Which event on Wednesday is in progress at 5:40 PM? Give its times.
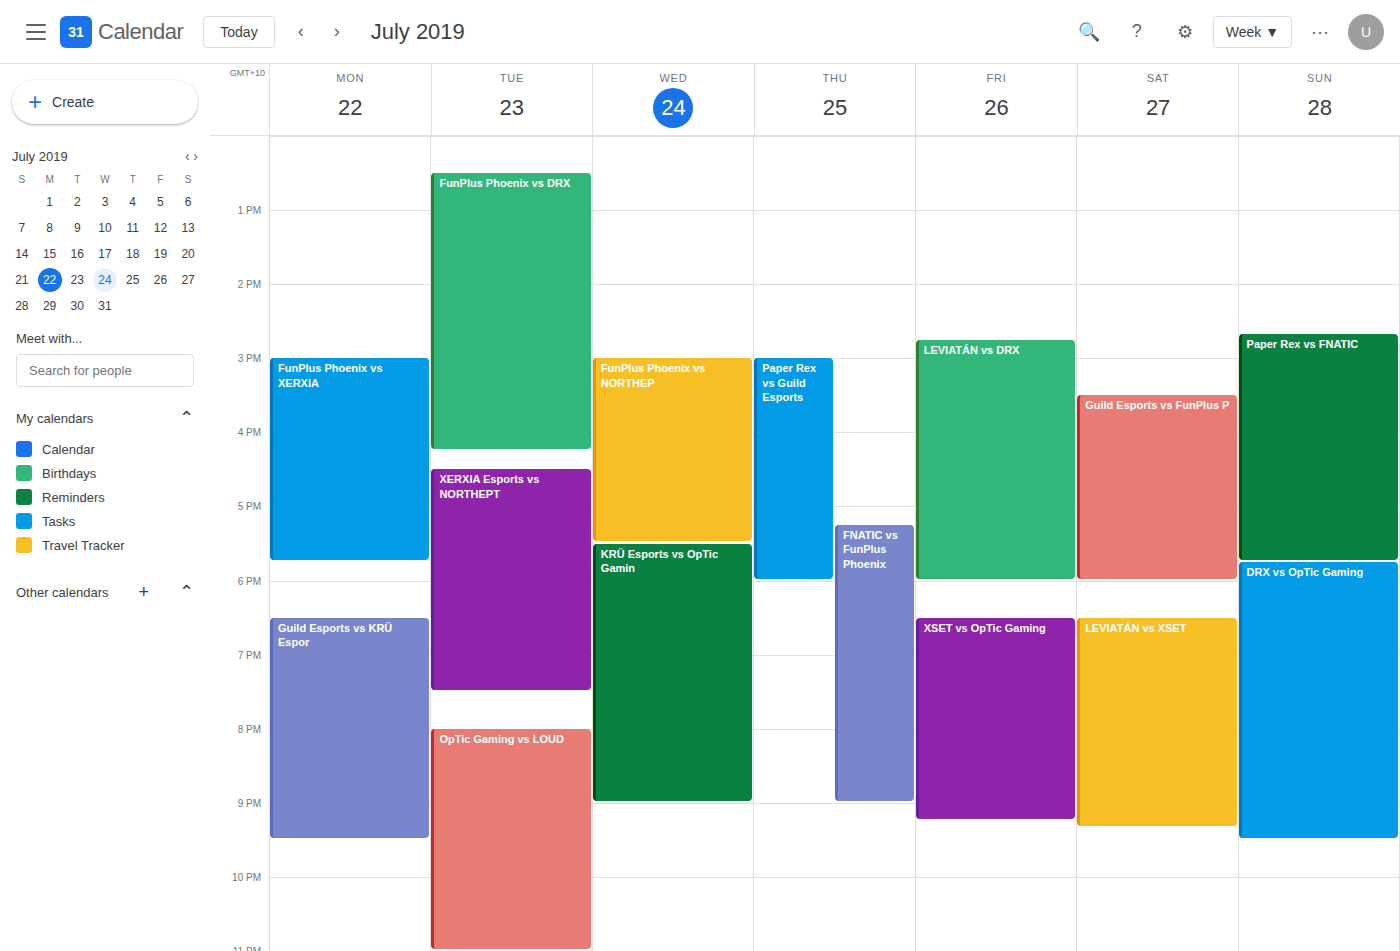
"KRÜ Esports vs OpTic Gamin", 5:30 PM to 9:00 PM